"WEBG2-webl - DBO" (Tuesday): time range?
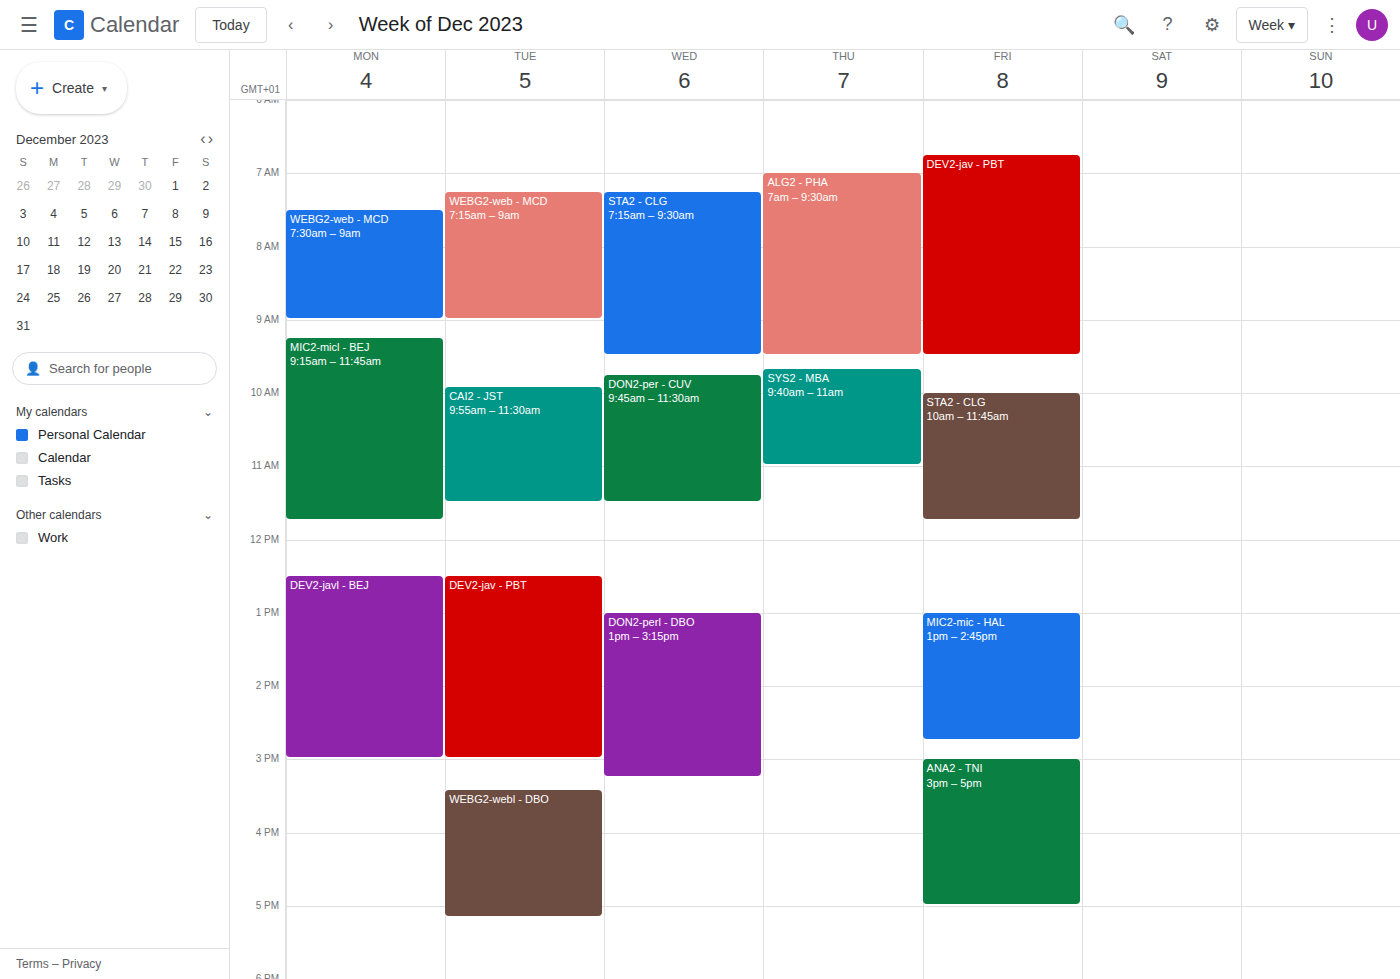
3:25 PM to 5:10 PM